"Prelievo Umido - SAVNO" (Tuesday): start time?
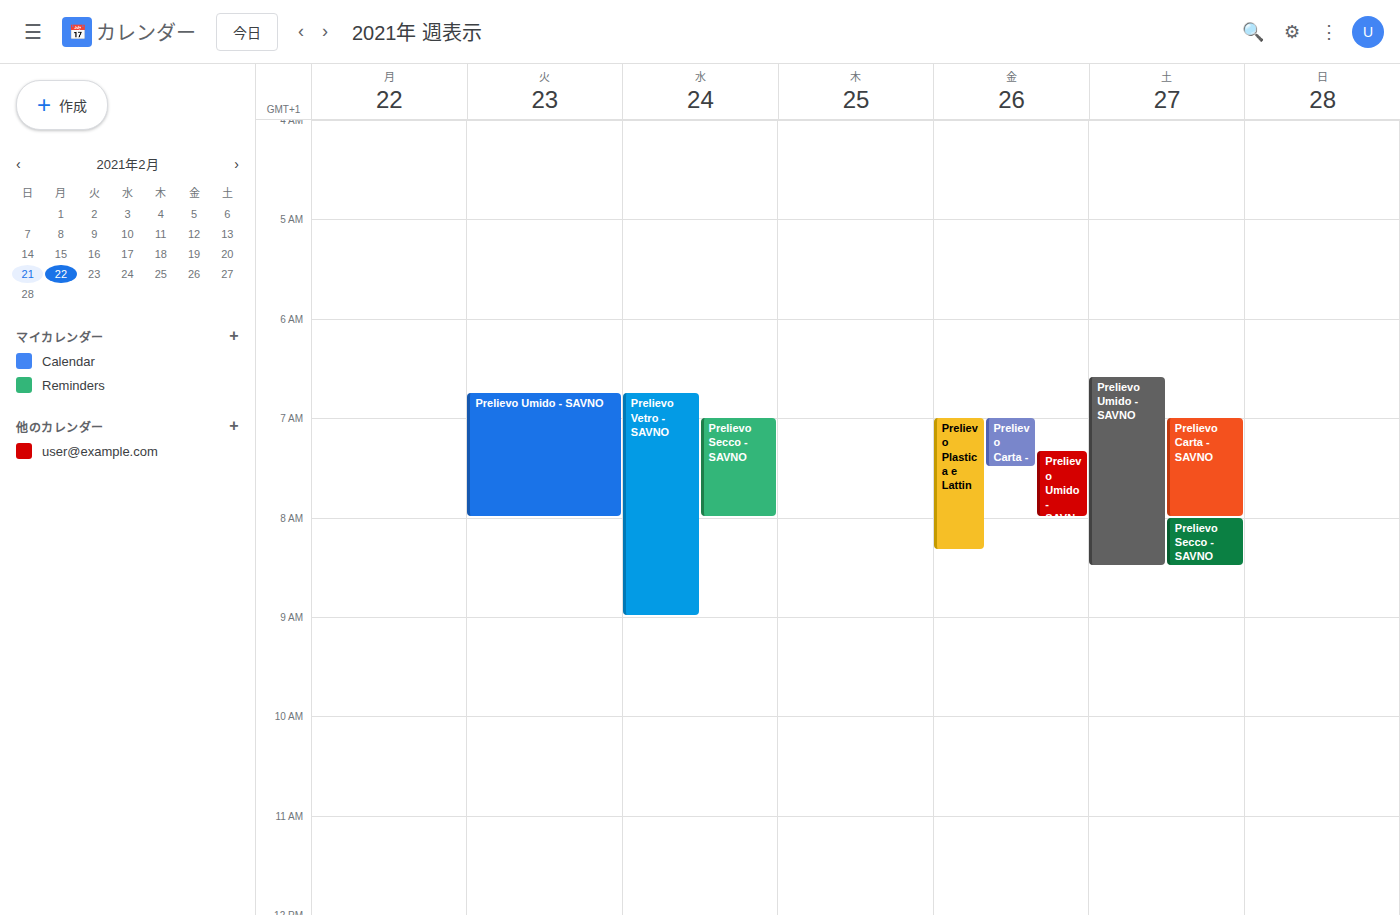
6:45 AM